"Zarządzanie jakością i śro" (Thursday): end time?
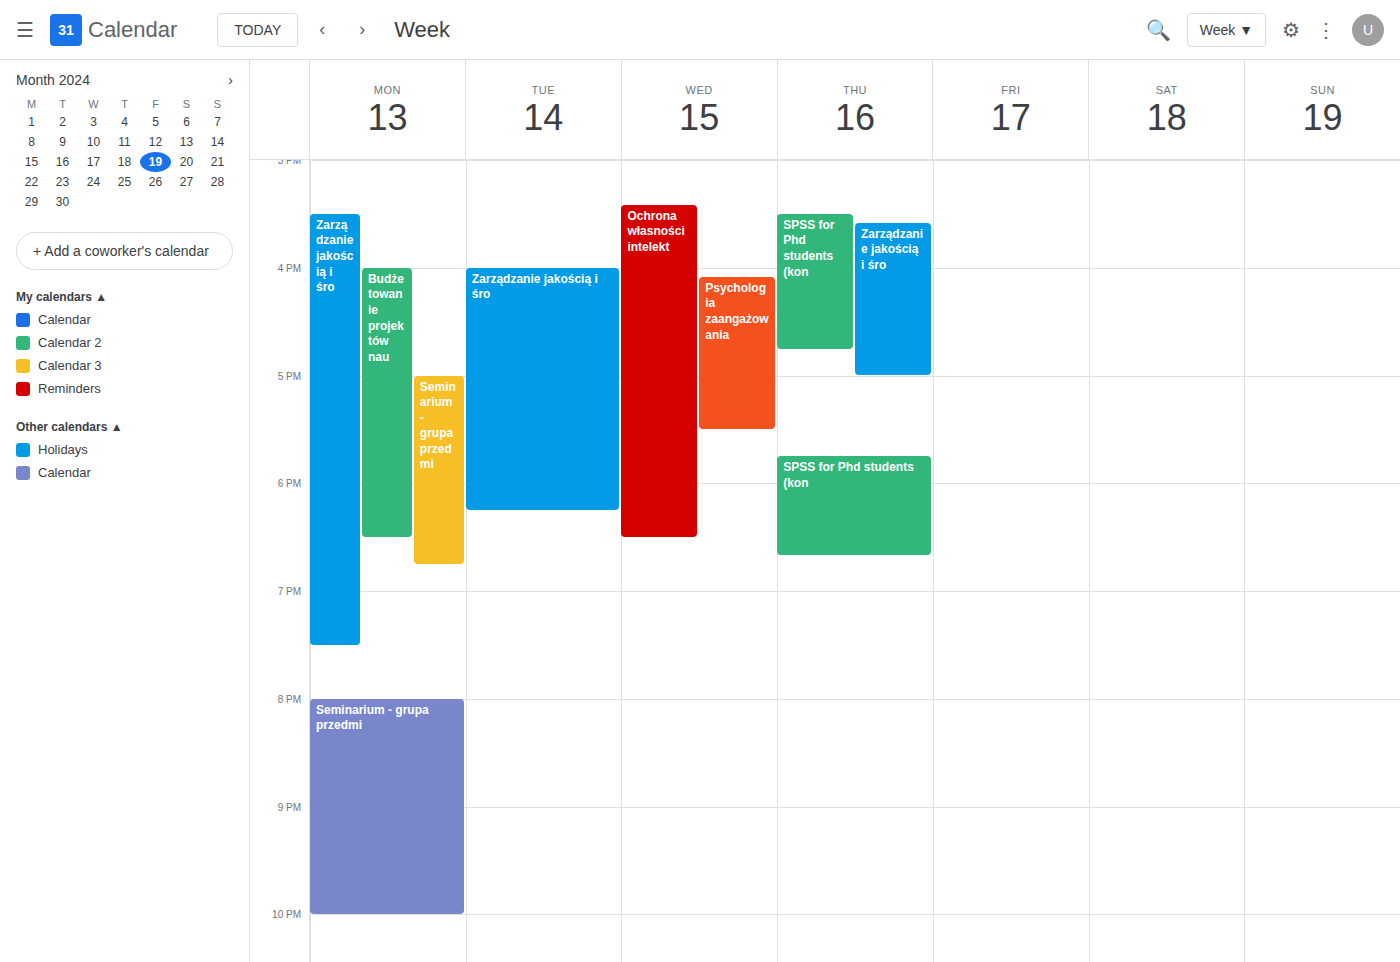
5:00 PM